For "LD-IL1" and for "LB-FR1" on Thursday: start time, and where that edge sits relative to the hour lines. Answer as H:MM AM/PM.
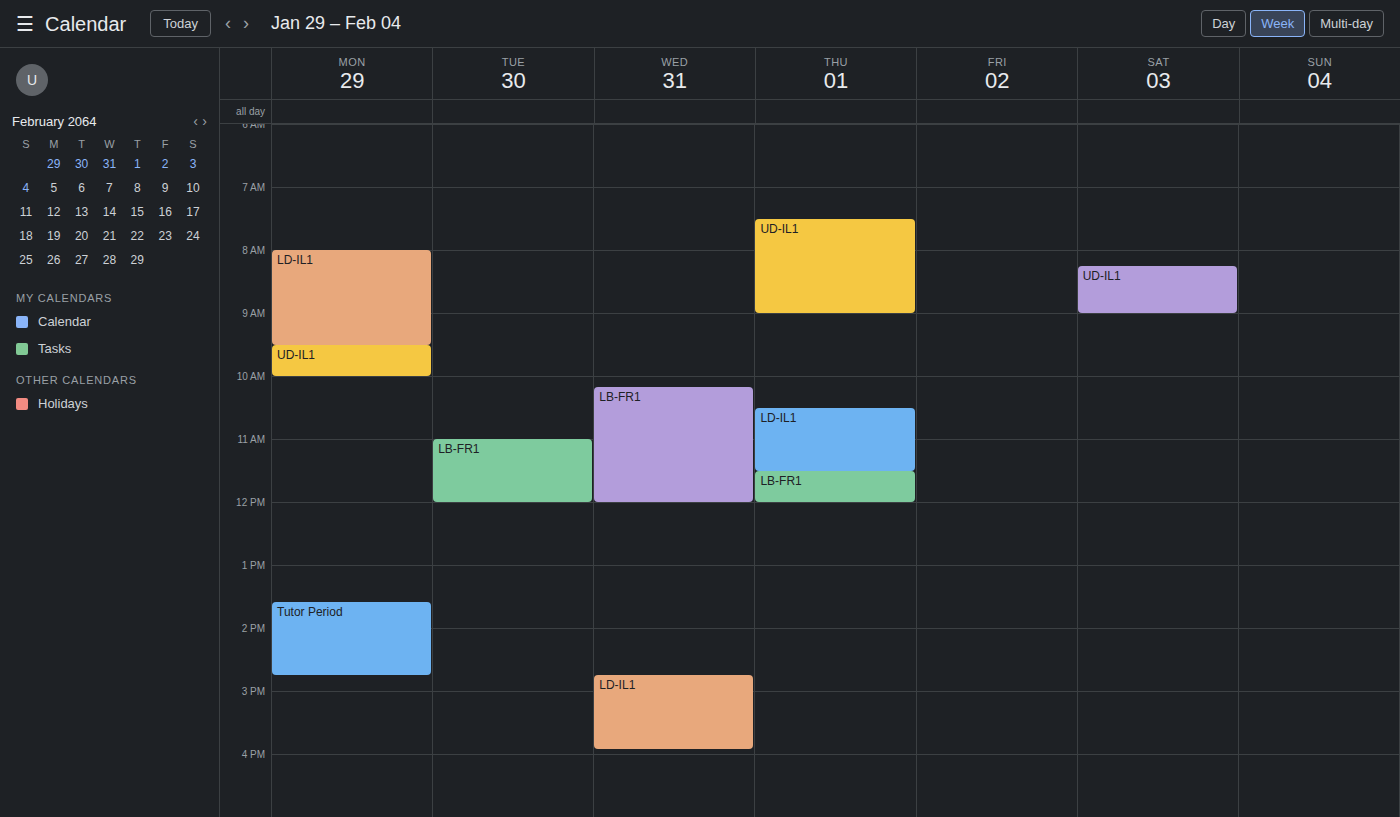
"LD-IL1": 10:30 AM, halfway between the 10 AM and 11 AM lines. "LB-FR1": 11:30 AM, halfway between the 11 AM and 12 PM lines.